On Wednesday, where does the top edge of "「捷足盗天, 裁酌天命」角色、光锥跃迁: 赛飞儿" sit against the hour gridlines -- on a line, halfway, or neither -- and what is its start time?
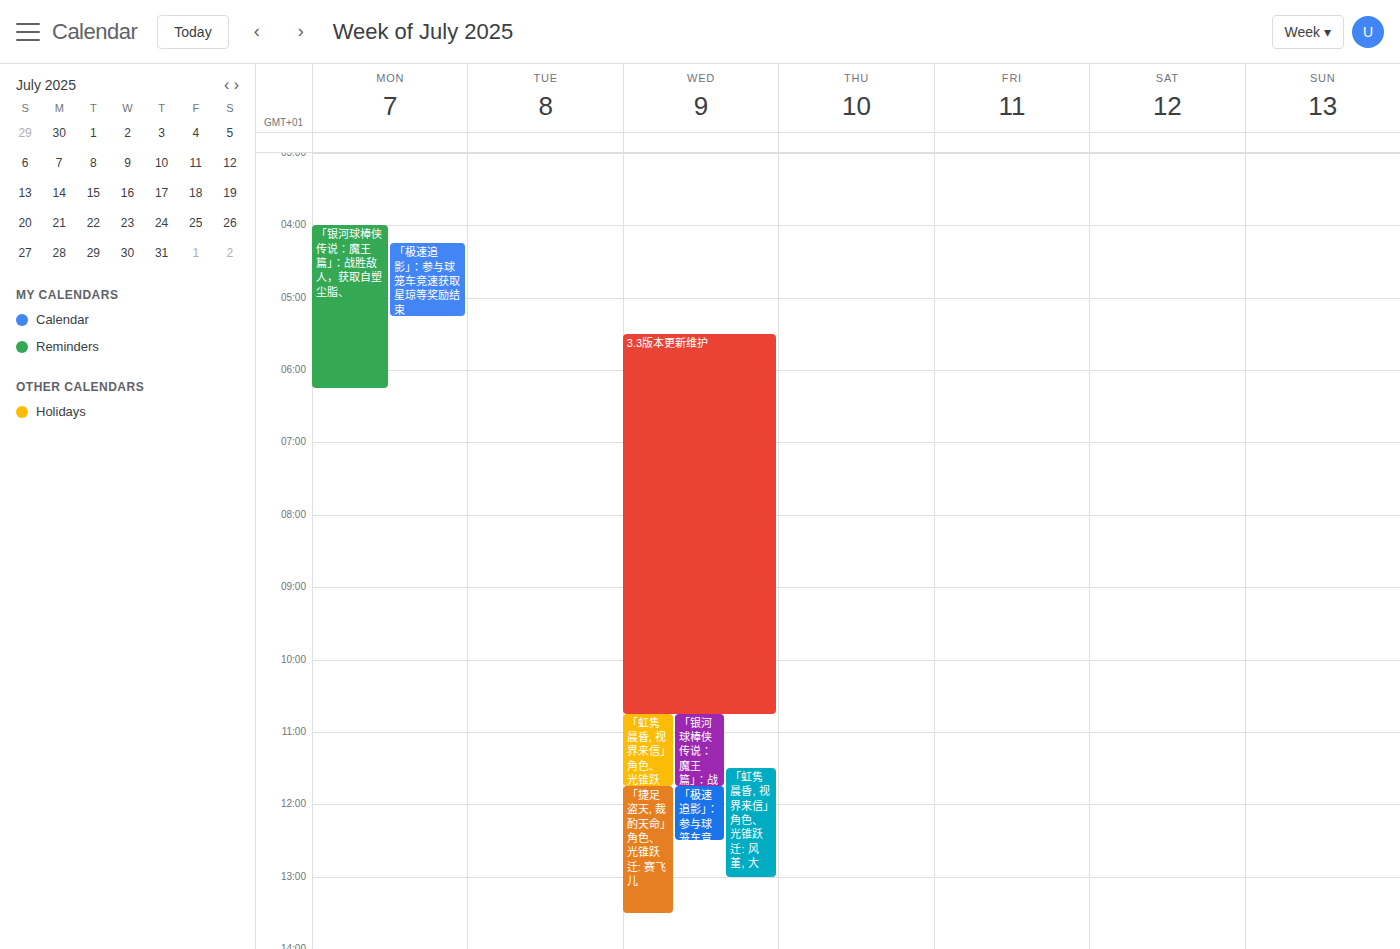
11:45 AM -- neither: three quarters of the way from the 11 AM line to the 12 PM line.